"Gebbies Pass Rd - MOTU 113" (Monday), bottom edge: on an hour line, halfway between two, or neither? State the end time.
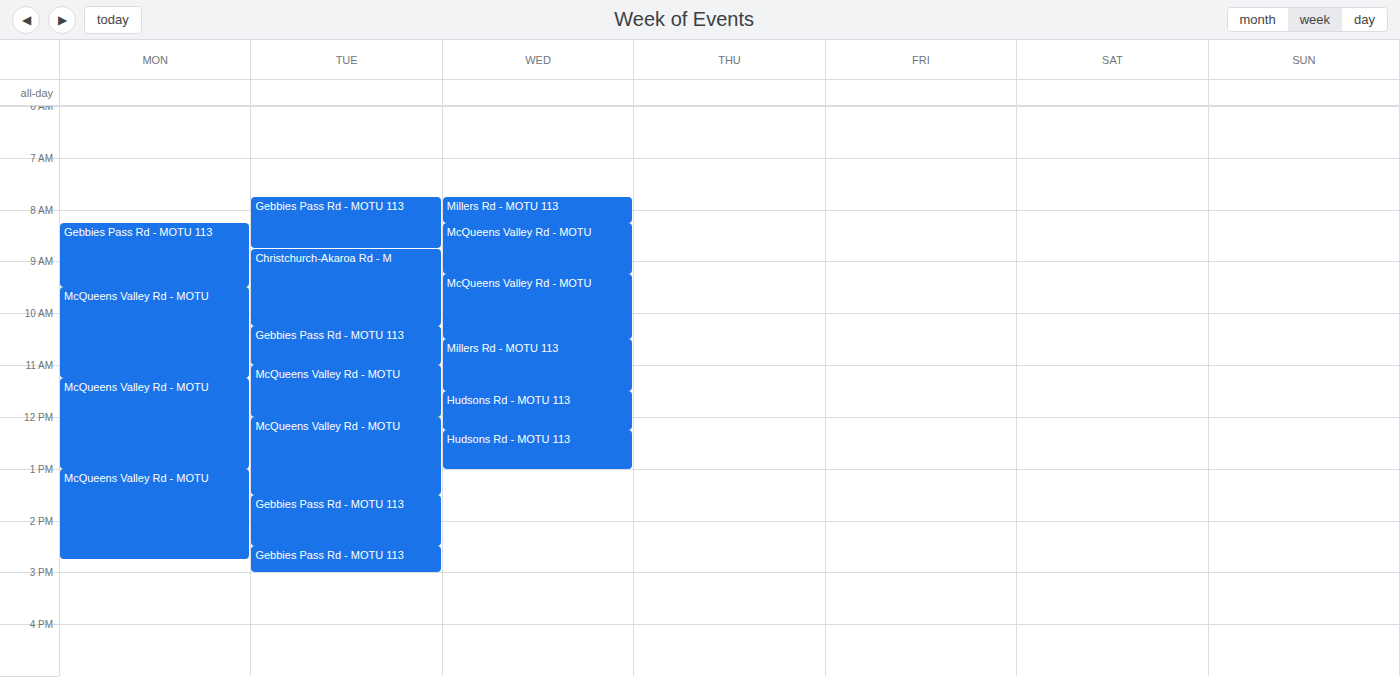
09:30 -- halfway between the 09:00 and 10:00 lines.